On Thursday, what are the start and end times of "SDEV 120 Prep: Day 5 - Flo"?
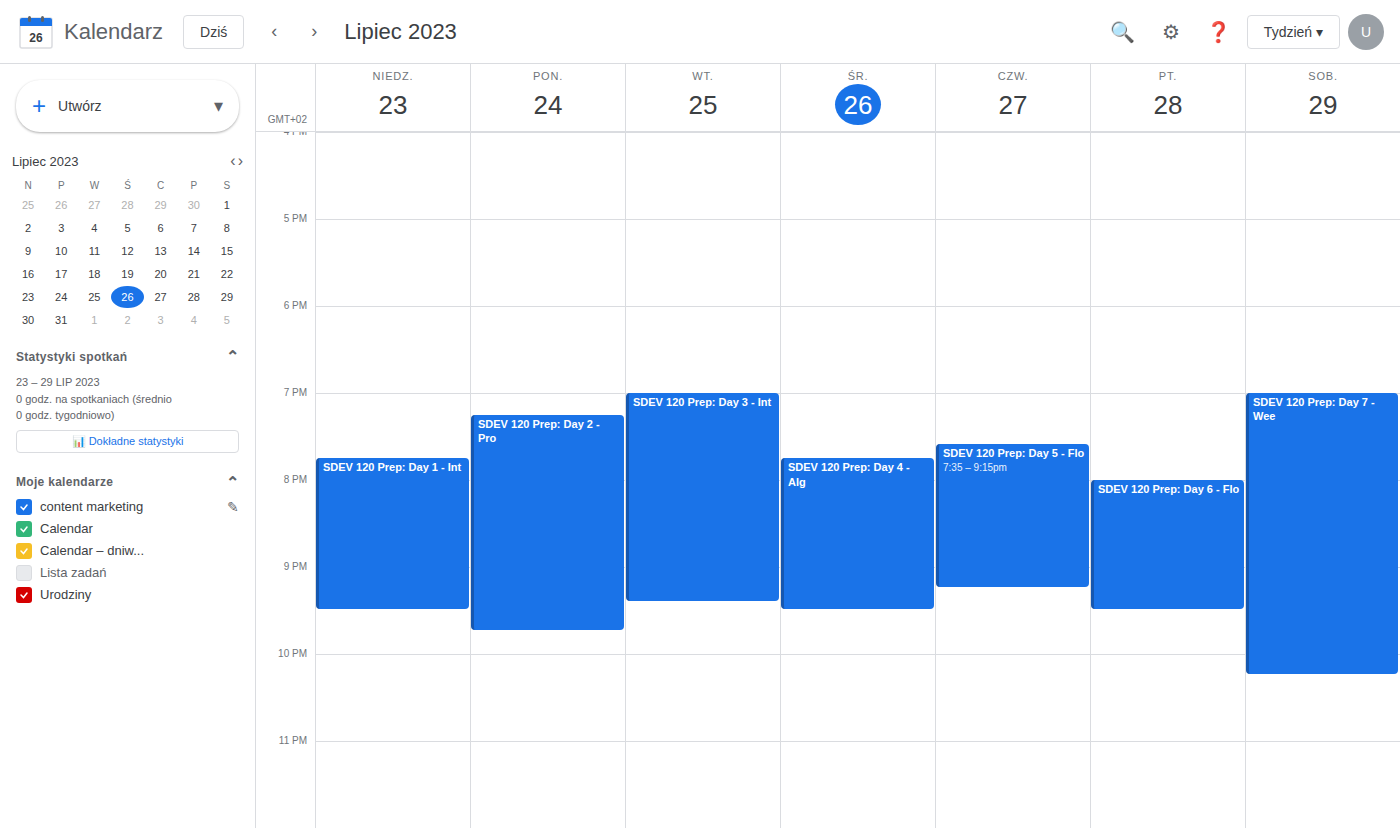
7:35 PM to 9:15 PM